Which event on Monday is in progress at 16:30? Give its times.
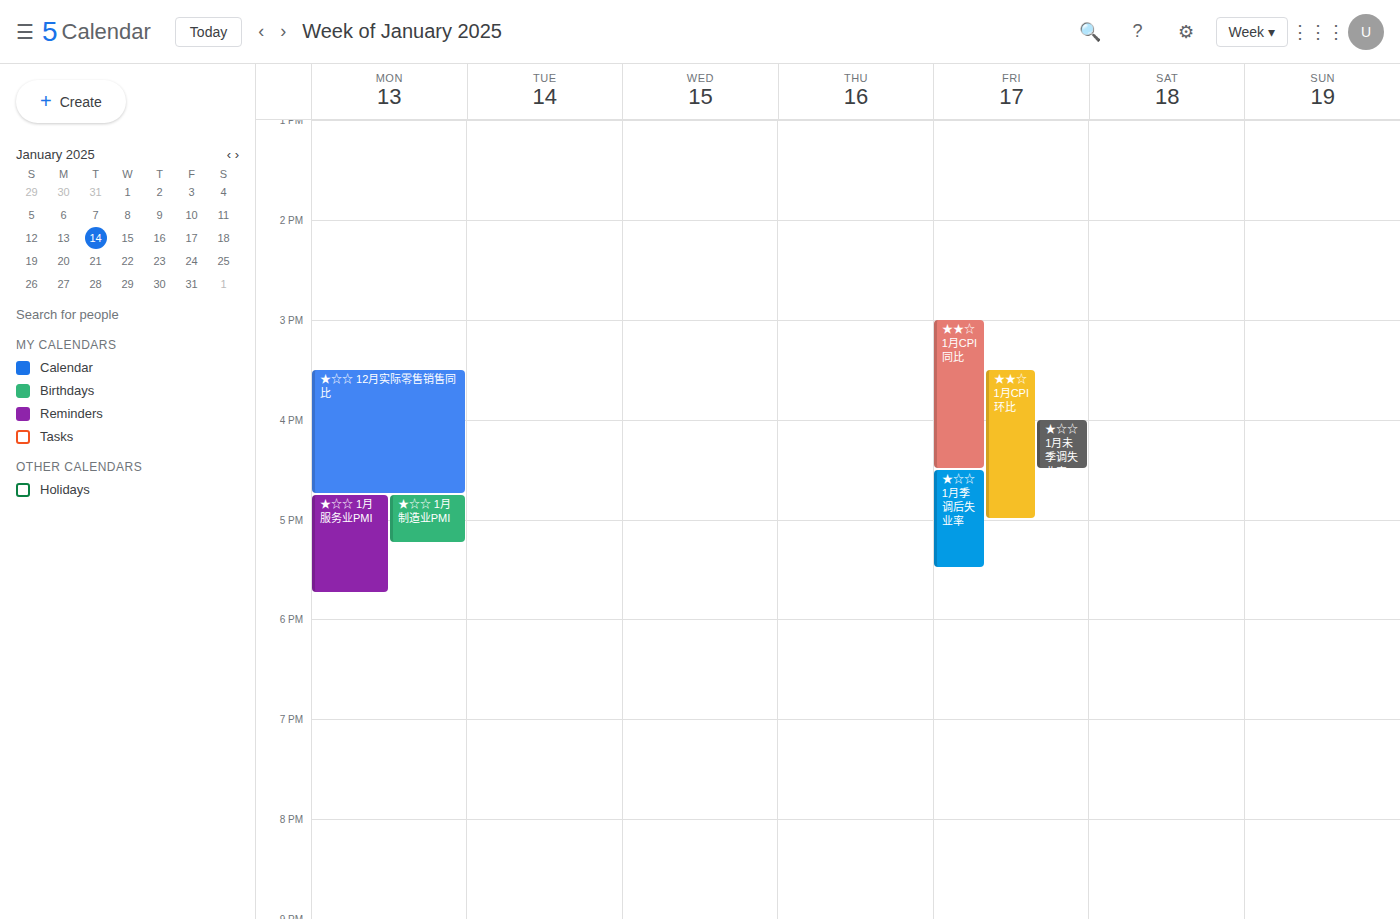
"★☆☆ 12月实际零售销售同比", 15:30 to 16:45